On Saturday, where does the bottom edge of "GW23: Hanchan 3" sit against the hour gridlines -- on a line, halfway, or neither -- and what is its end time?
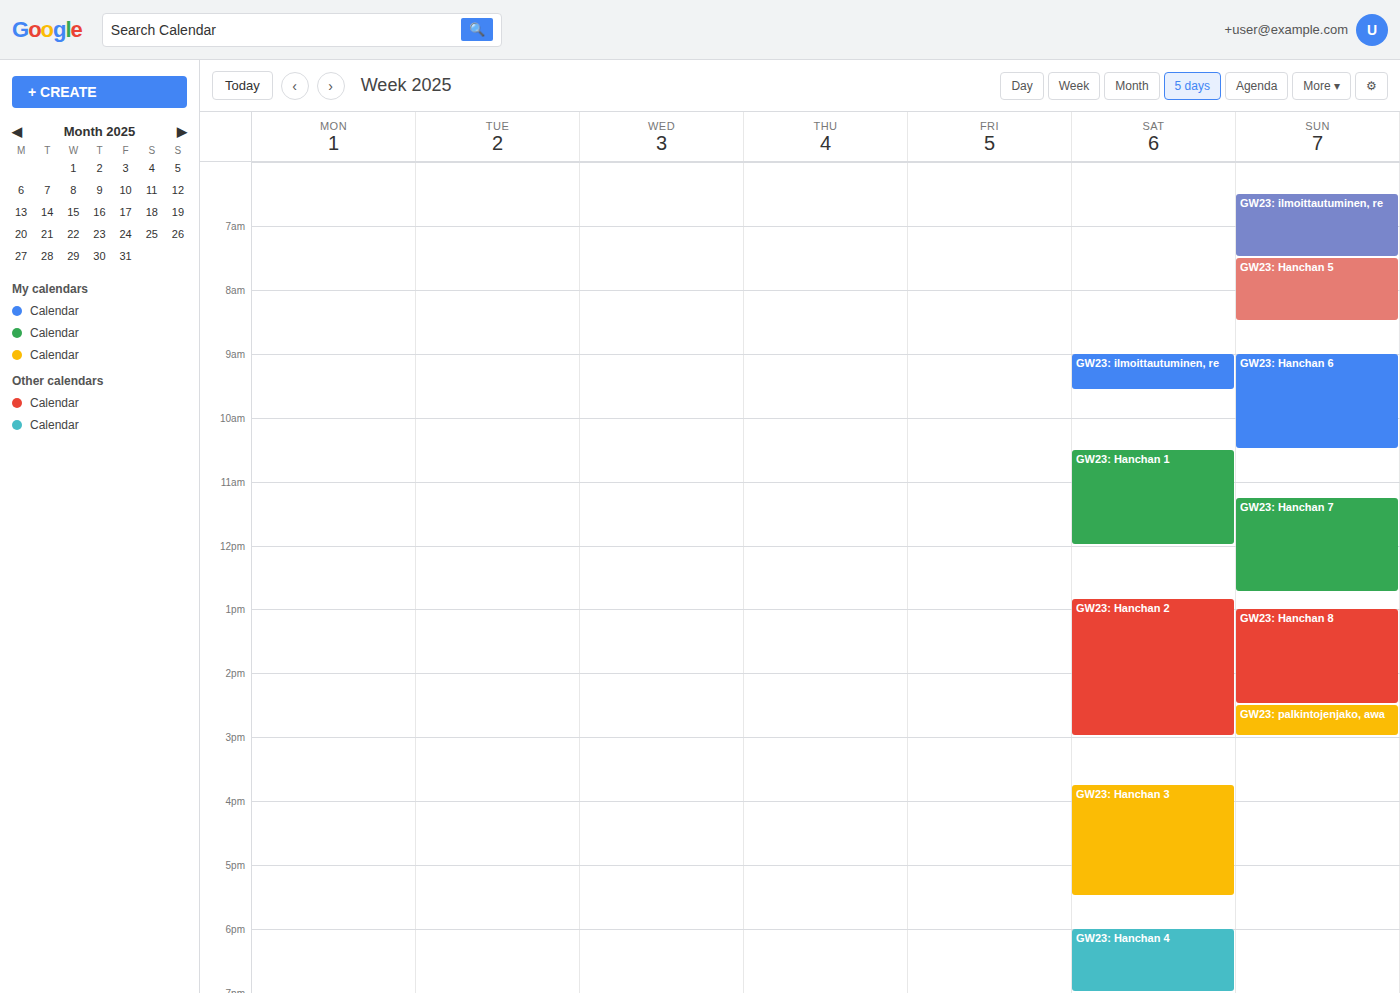
5:30 PM -- halfway between the 5 PM and 6 PM lines.